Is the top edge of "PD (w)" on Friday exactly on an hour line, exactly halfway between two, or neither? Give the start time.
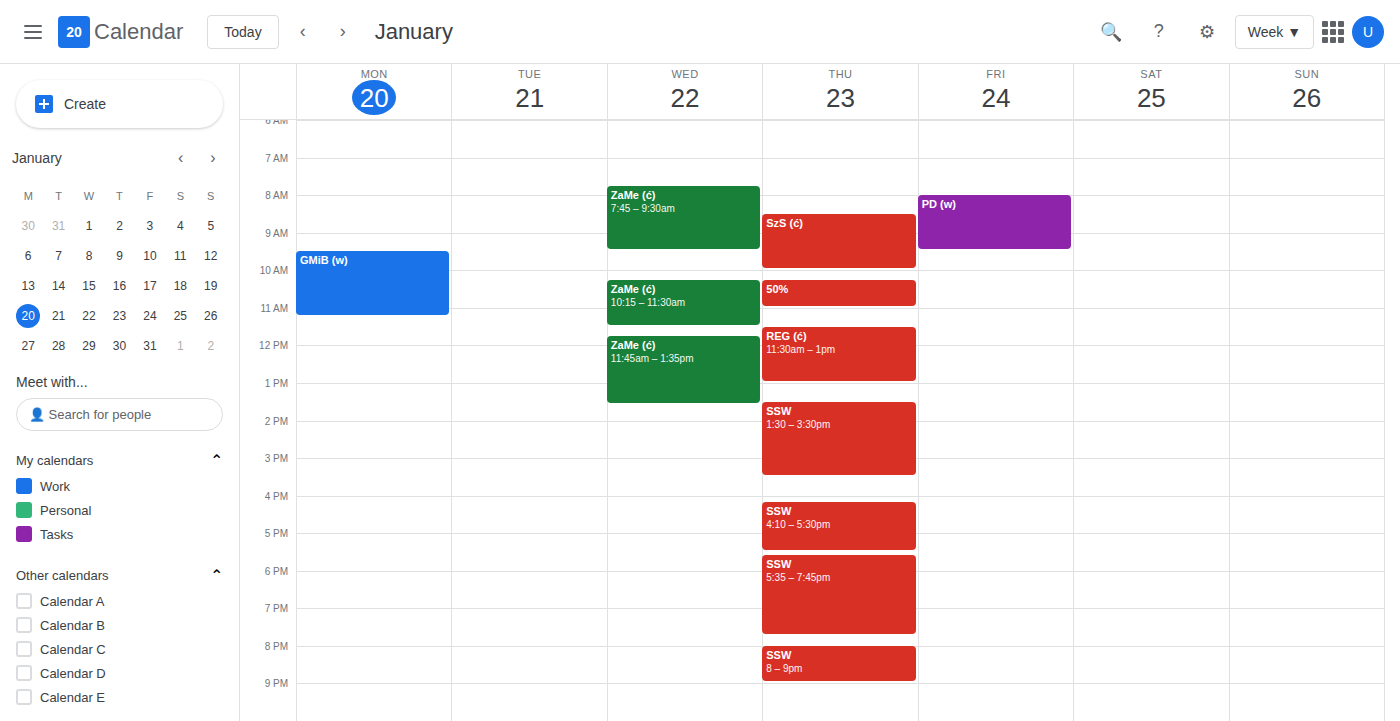
8:00 AM -- exactly on the 8 AM line.